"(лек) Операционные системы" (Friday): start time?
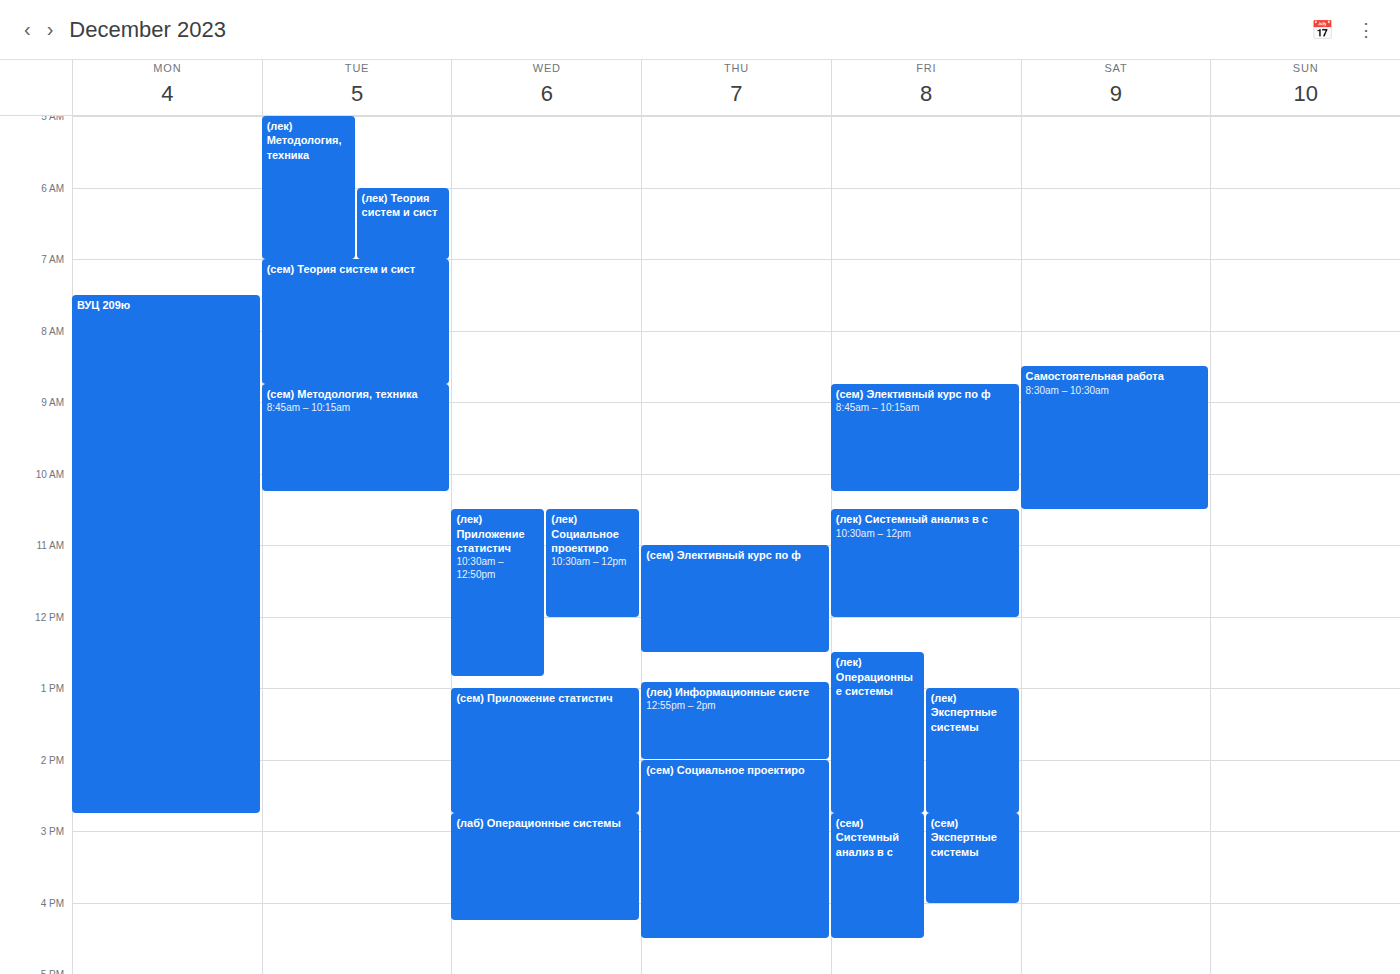
12:30